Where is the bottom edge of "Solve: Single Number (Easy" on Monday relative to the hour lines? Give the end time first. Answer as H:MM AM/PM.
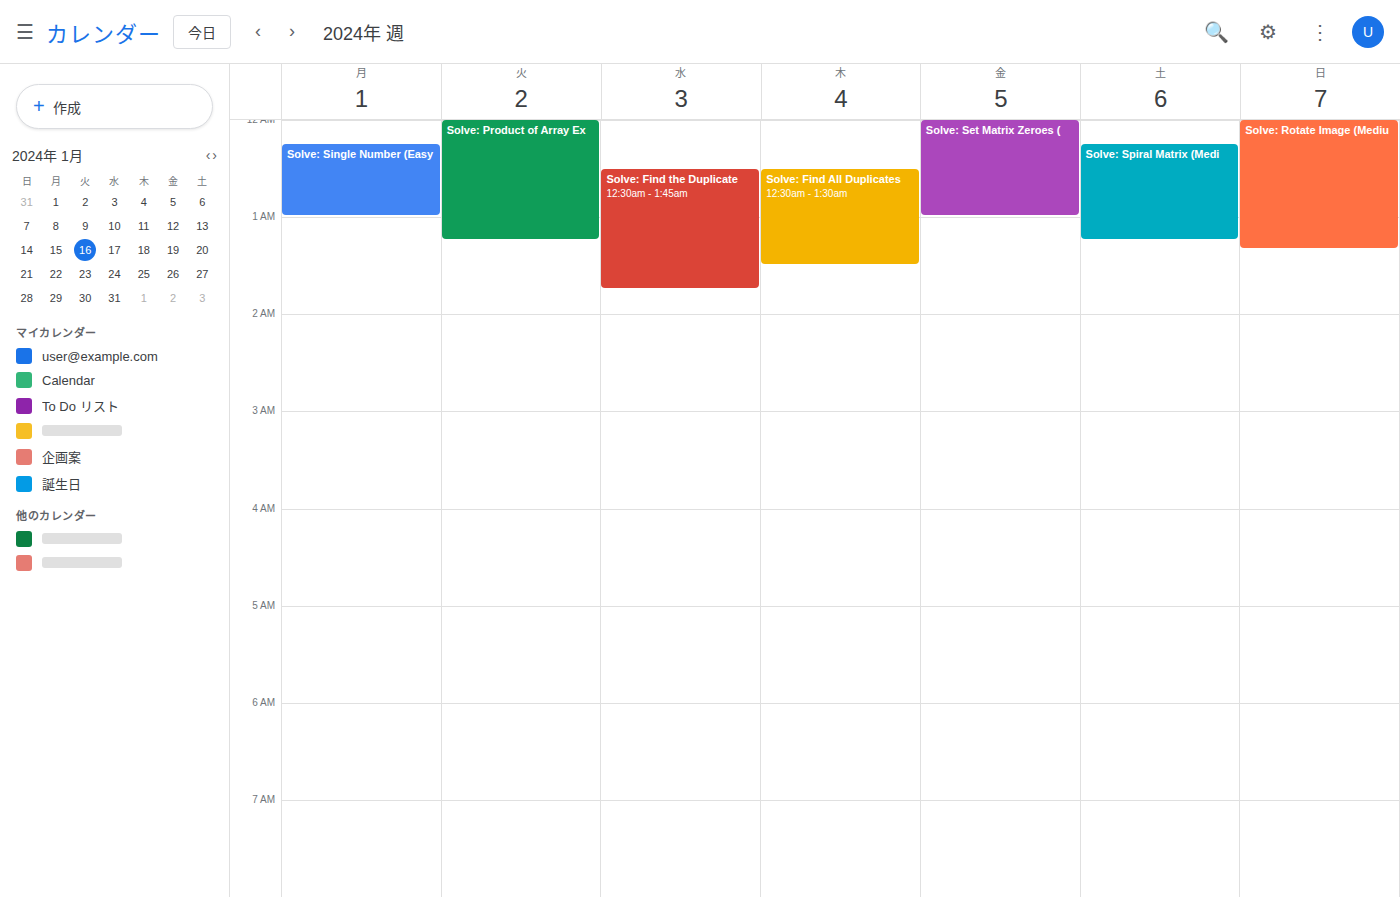
1:00 AM -- exactly on the 1 AM line.